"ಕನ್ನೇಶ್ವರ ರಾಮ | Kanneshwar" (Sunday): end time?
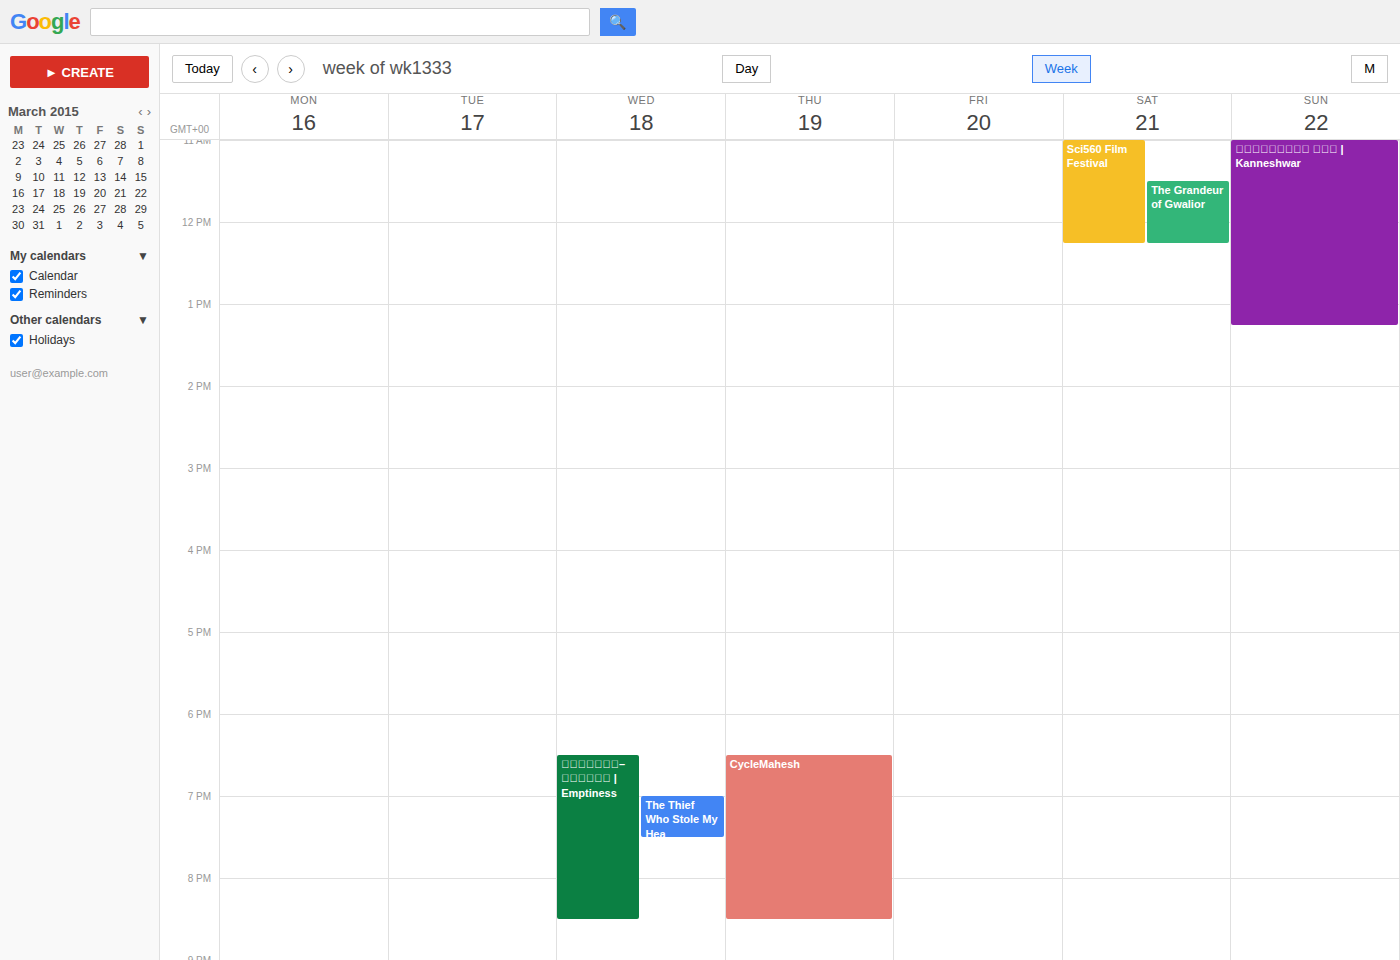
1:15 PM